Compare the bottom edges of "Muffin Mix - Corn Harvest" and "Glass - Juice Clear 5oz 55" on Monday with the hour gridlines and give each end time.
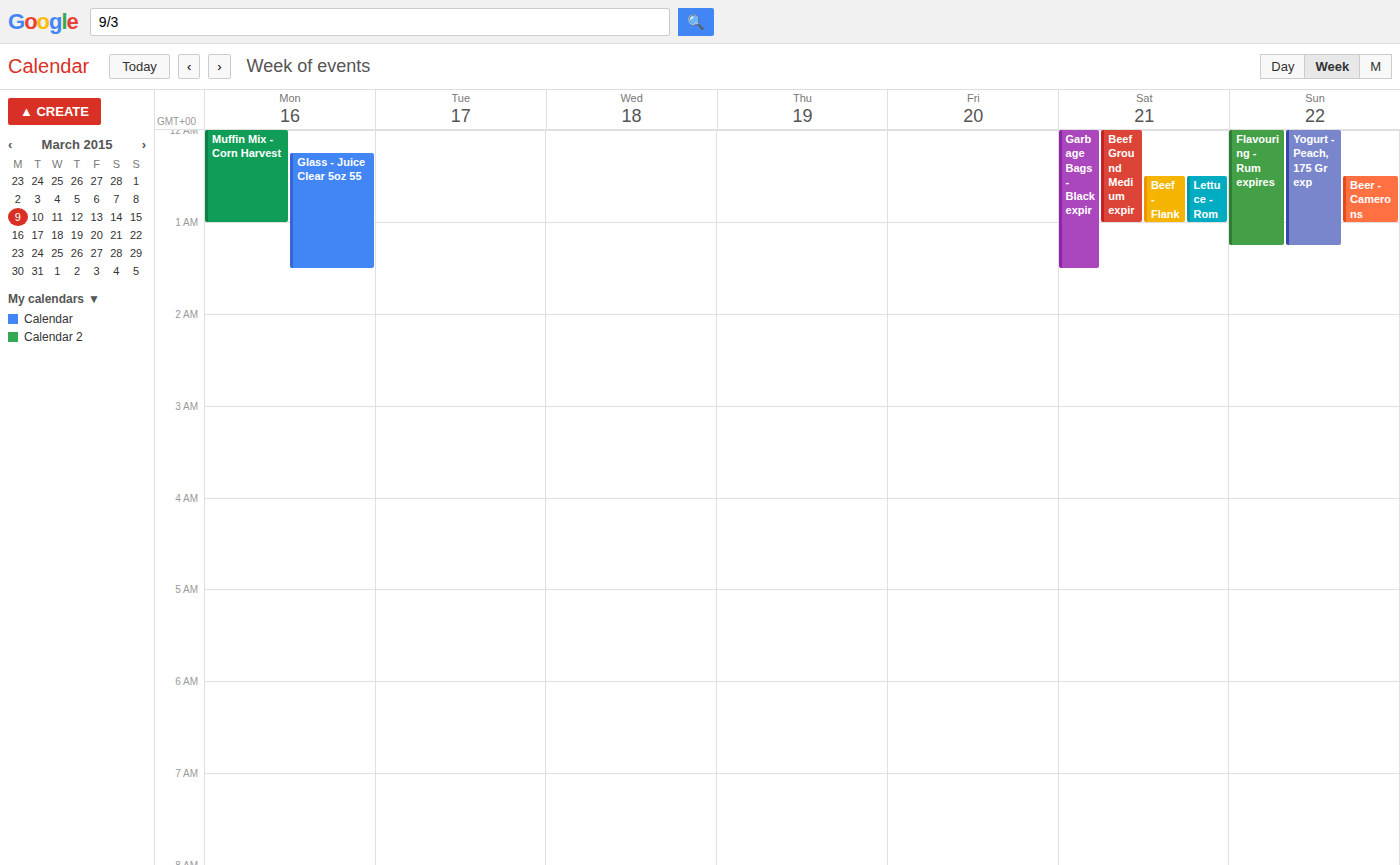
"Muffin Mix - Corn Harvest": 1:00 AM, exactly on the 1 AM line. "Glass - Juice Clear 5oz 55": 1:30 AM, halfway between the 1 AM and 2 AM lines.